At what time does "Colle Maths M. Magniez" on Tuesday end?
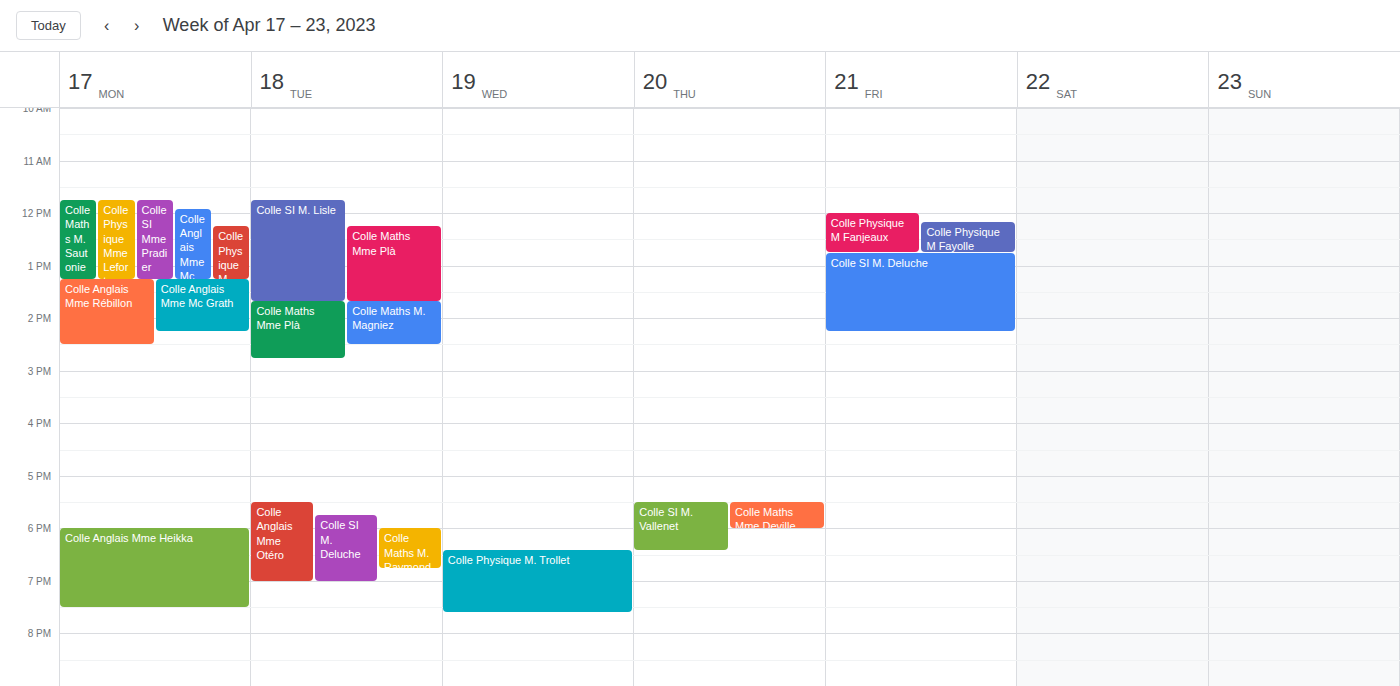
2:30 PM